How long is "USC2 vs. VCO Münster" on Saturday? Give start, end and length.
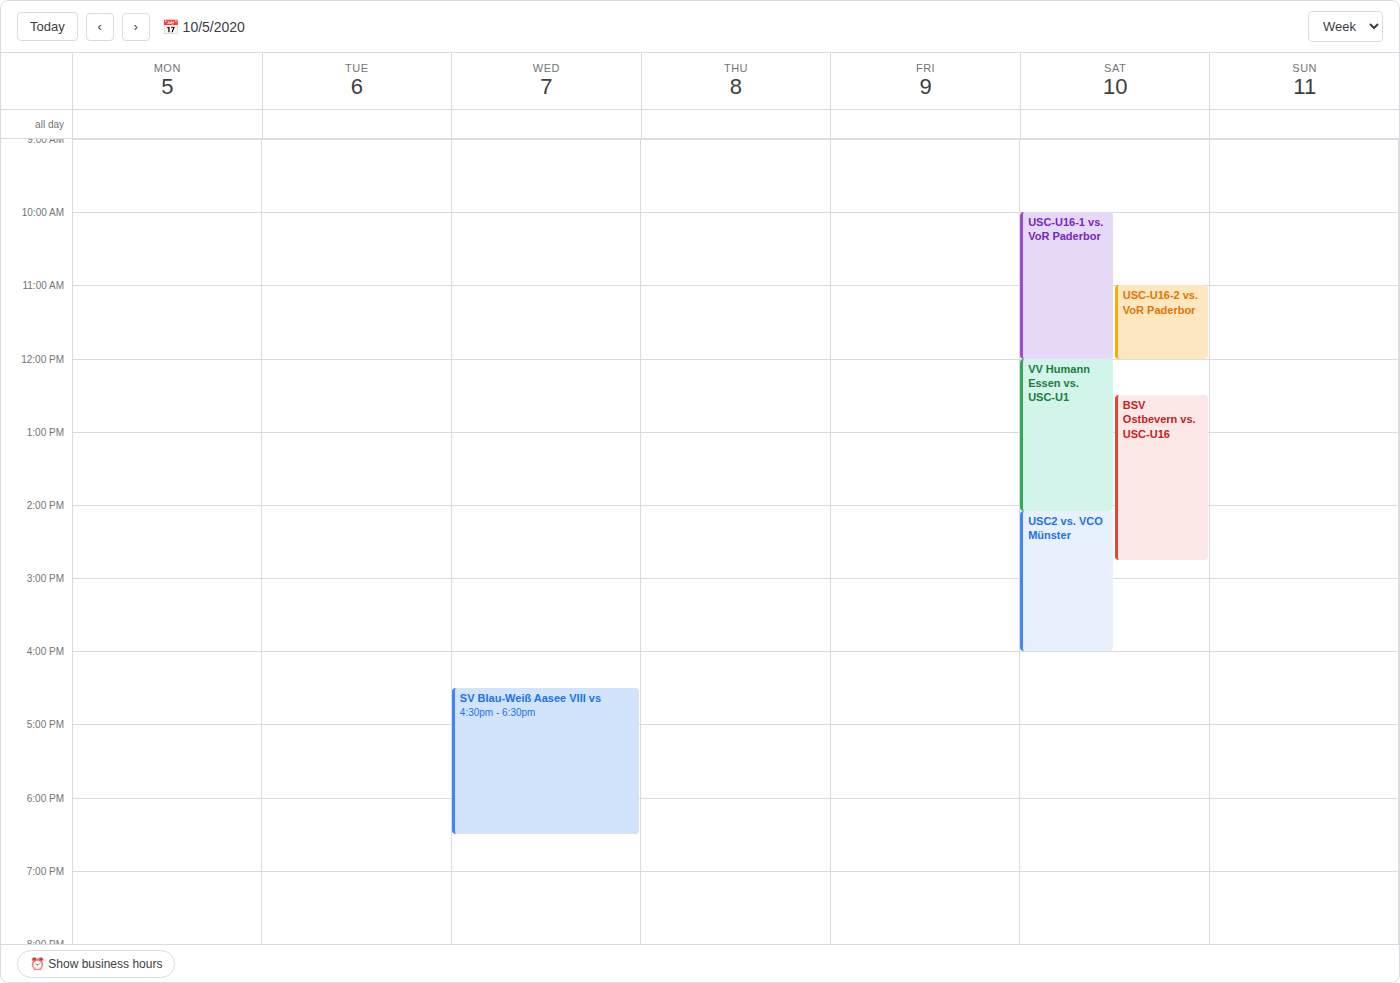
2:05 PM to 4:00 PM, 1 hour 55 minutes